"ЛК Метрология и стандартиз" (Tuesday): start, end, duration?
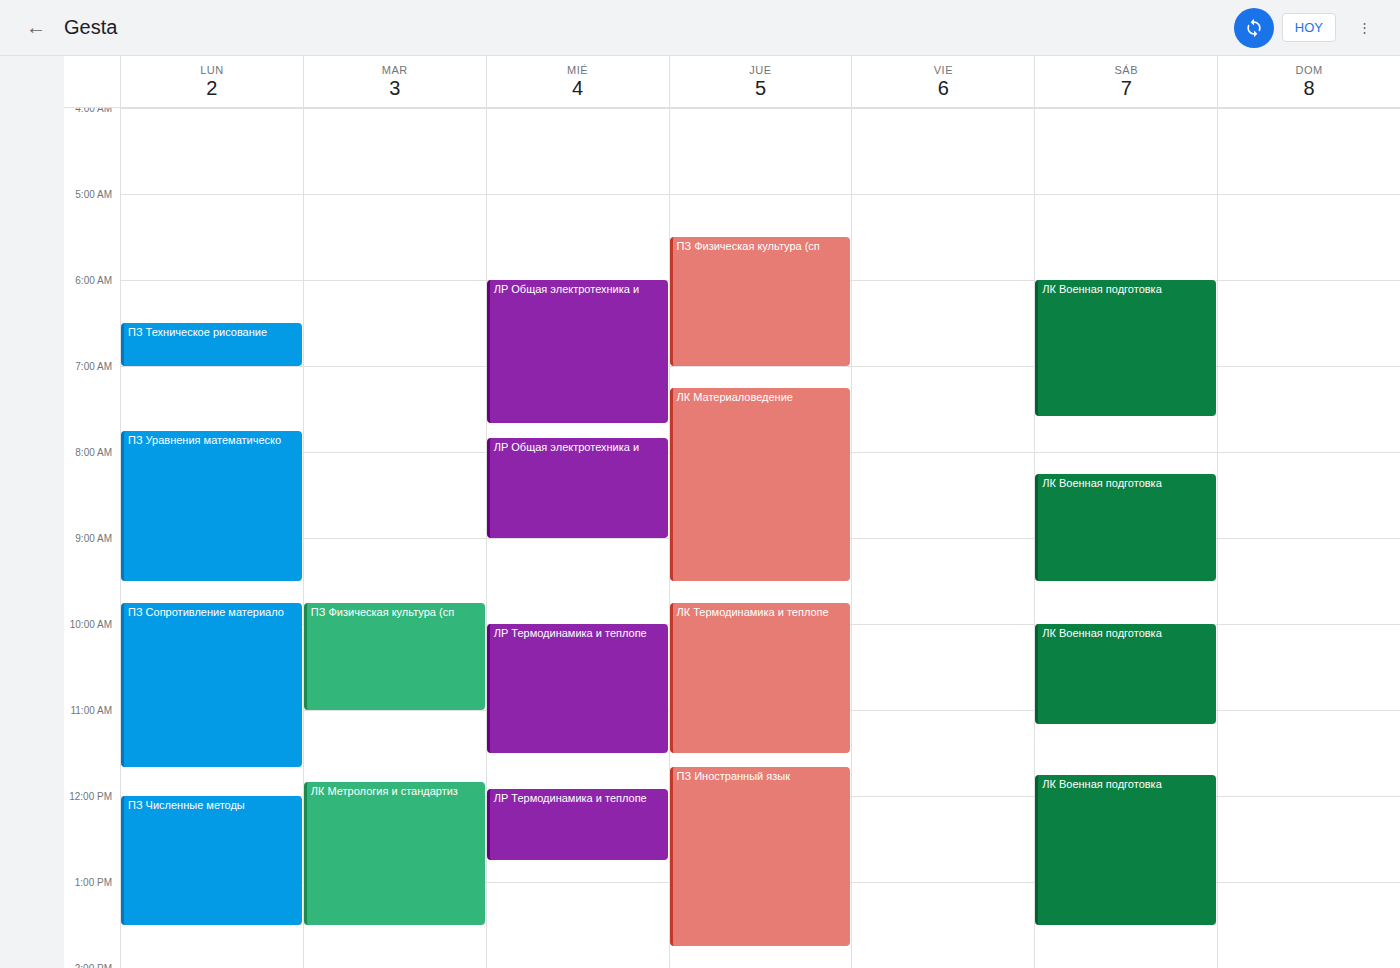
11:50 AM to 1:30 PM, 1 hour 40 minutes